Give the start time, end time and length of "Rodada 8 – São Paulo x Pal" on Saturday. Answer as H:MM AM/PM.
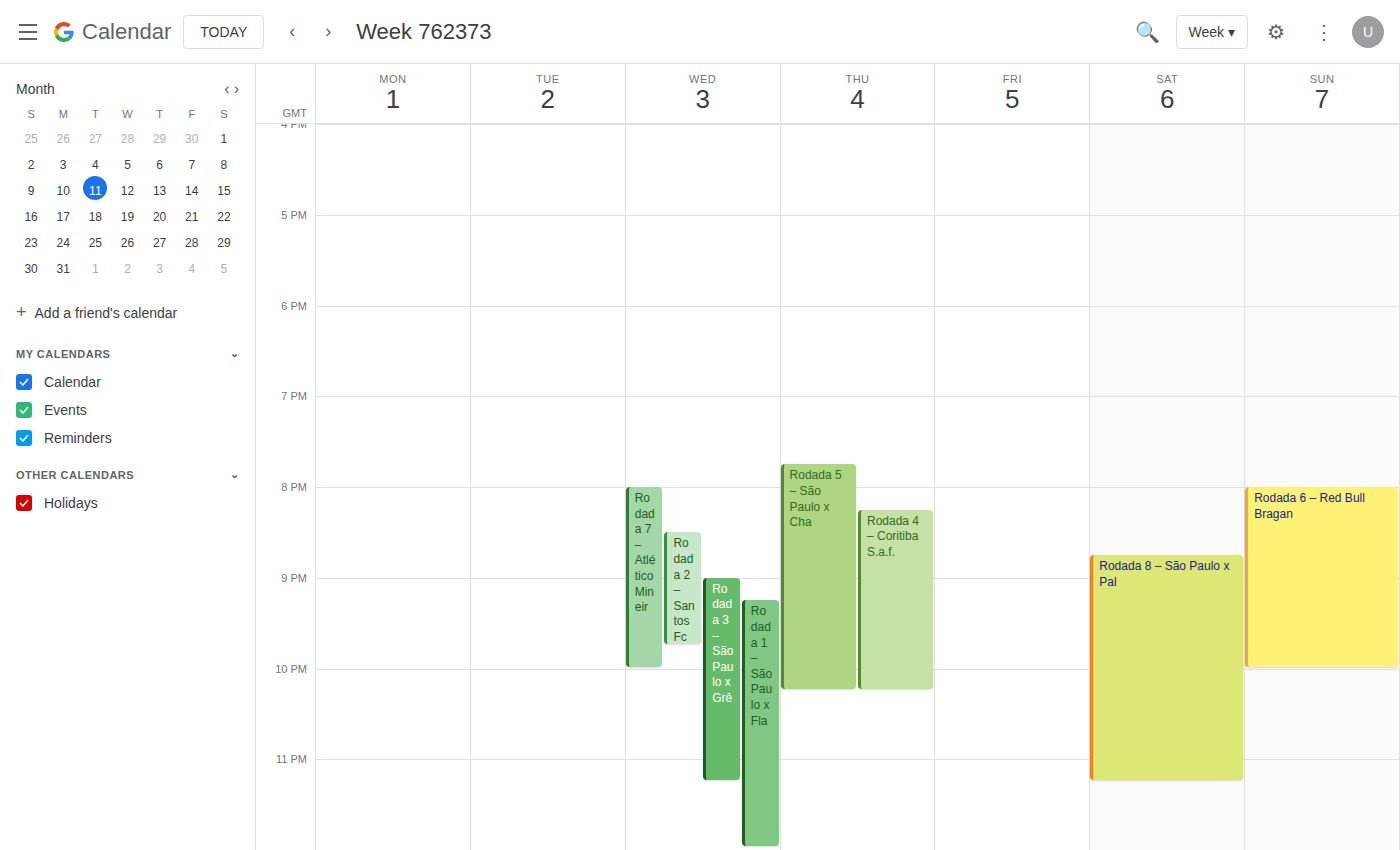
8:45 PM to 11:15 PM, 2 hours 30 minutes